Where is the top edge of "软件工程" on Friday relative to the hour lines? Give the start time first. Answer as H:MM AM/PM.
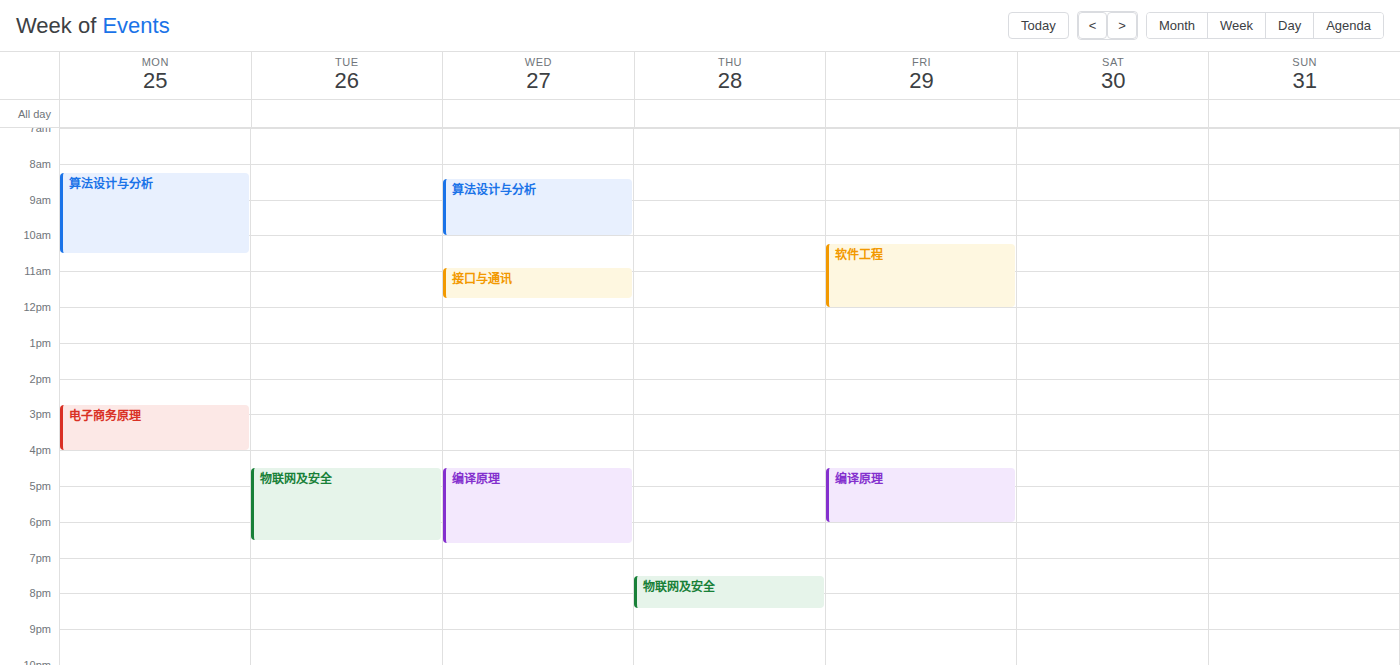
10:15 AM -- neither: a quarter of the way from the 10 AM line to the 11 AM line.